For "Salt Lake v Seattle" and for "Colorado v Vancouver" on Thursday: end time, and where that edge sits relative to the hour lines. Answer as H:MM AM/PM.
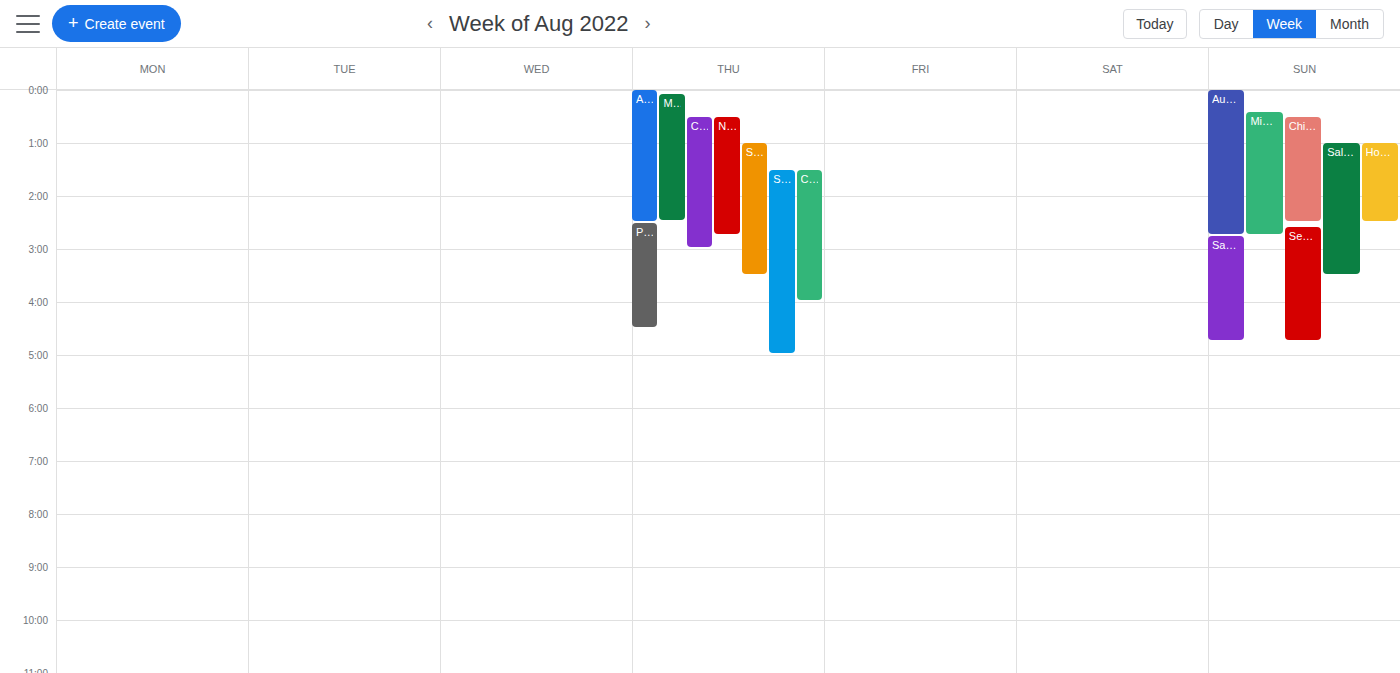
"Salt Lake v Seattle": 5:00 AM, exactly on the 5 AM line. "Colorado v Vancouver": 4:00 AM, exactly on the 4 AM line.